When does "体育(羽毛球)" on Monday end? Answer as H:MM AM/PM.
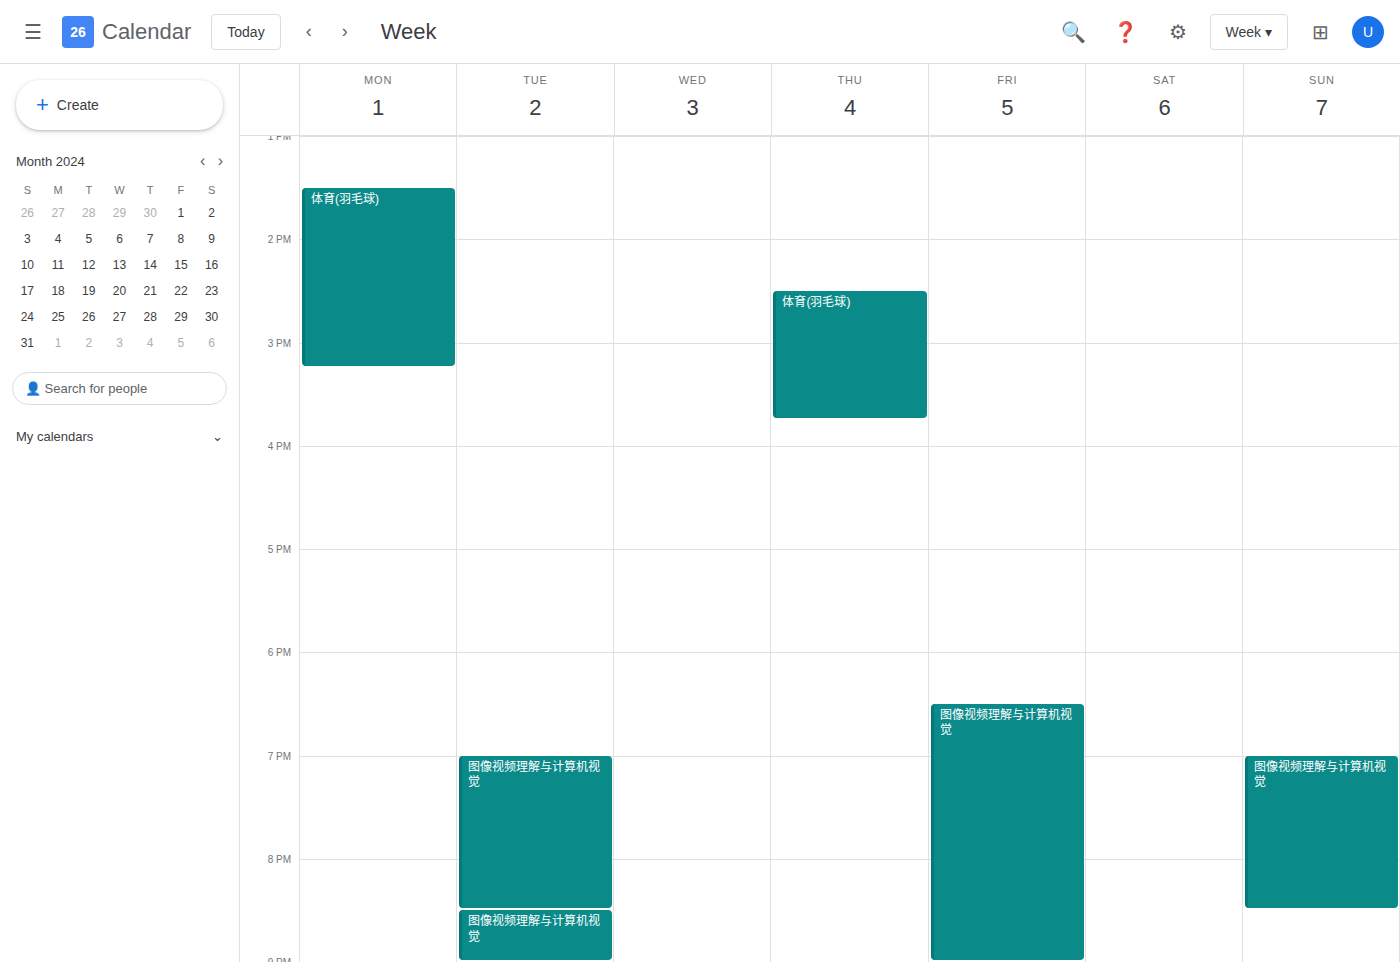
3:15 PM